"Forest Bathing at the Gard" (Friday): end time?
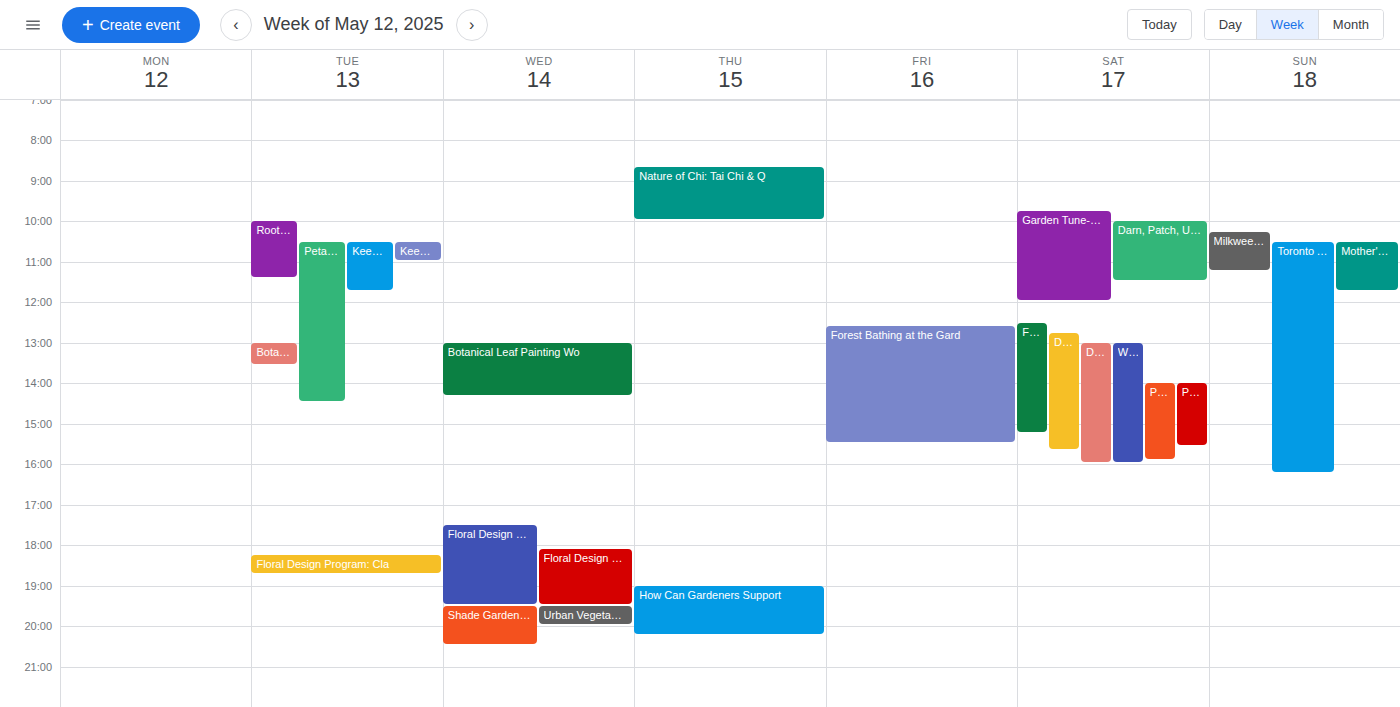
3:30 PM